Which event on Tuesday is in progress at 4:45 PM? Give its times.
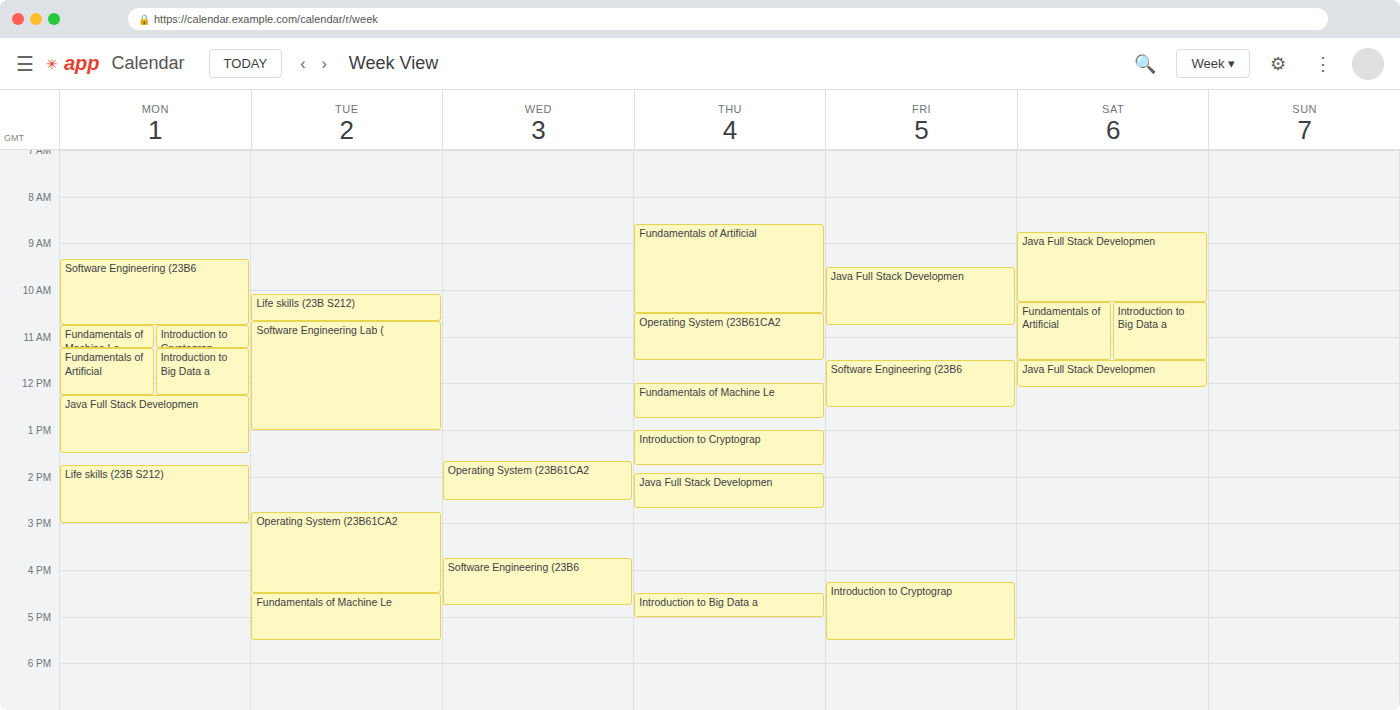
"Fundamentals of Machine Le", 4:30 PM to 5:30 PM